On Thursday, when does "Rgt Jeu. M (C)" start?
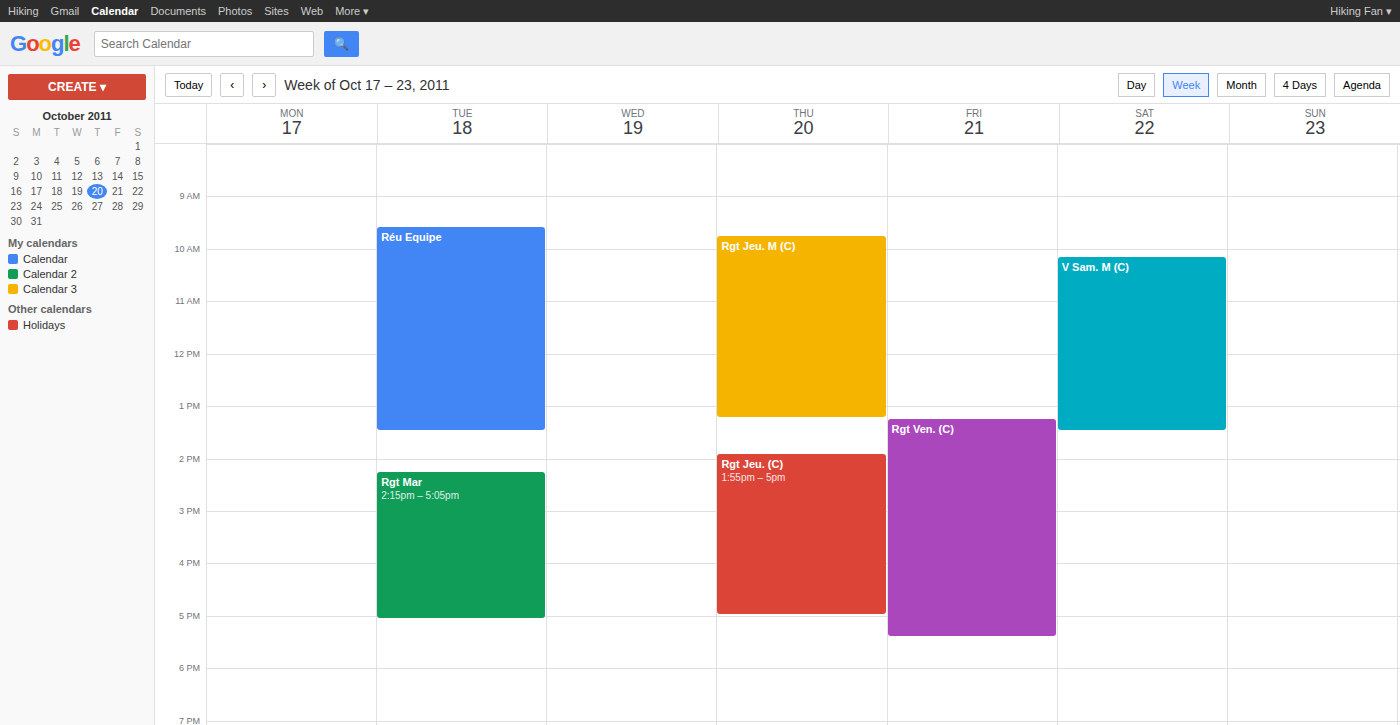
9:45 AM